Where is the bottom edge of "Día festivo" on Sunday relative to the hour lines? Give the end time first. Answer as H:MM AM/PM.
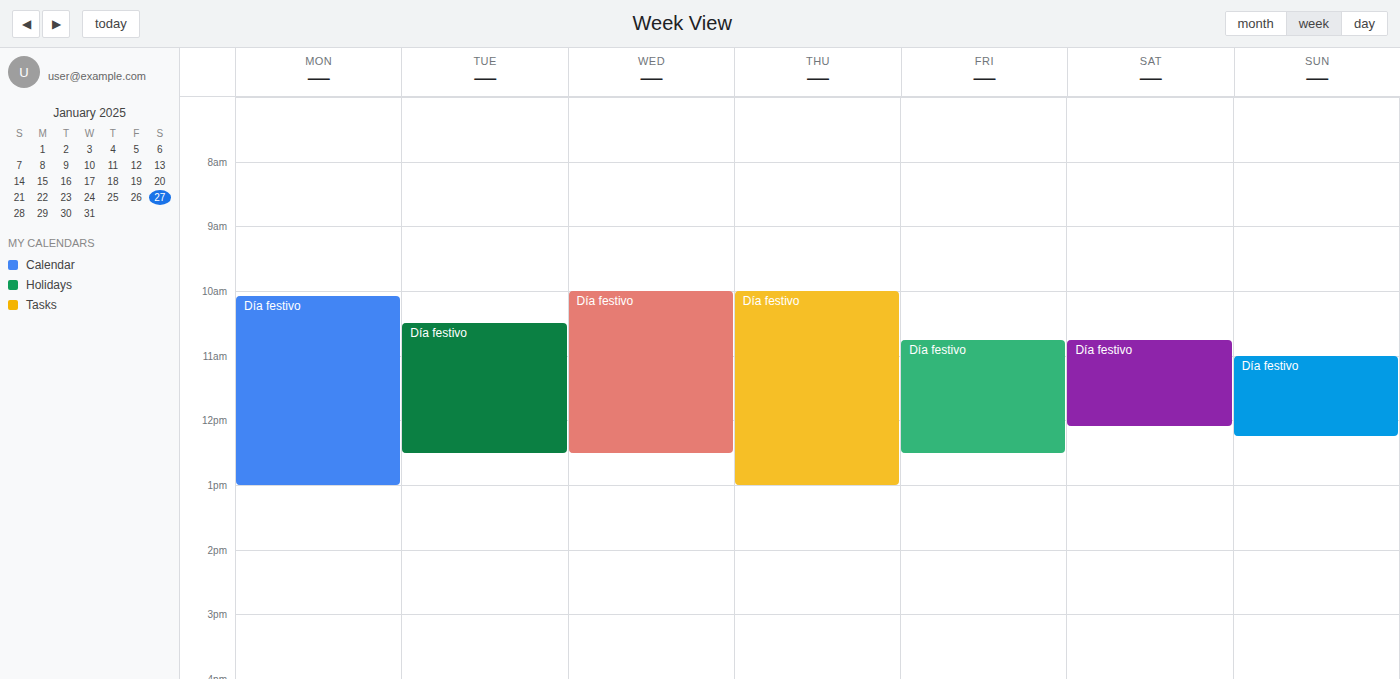
12:15 PM -- neither: a quarter of the way from the 12 PM line to the 1 PM line.